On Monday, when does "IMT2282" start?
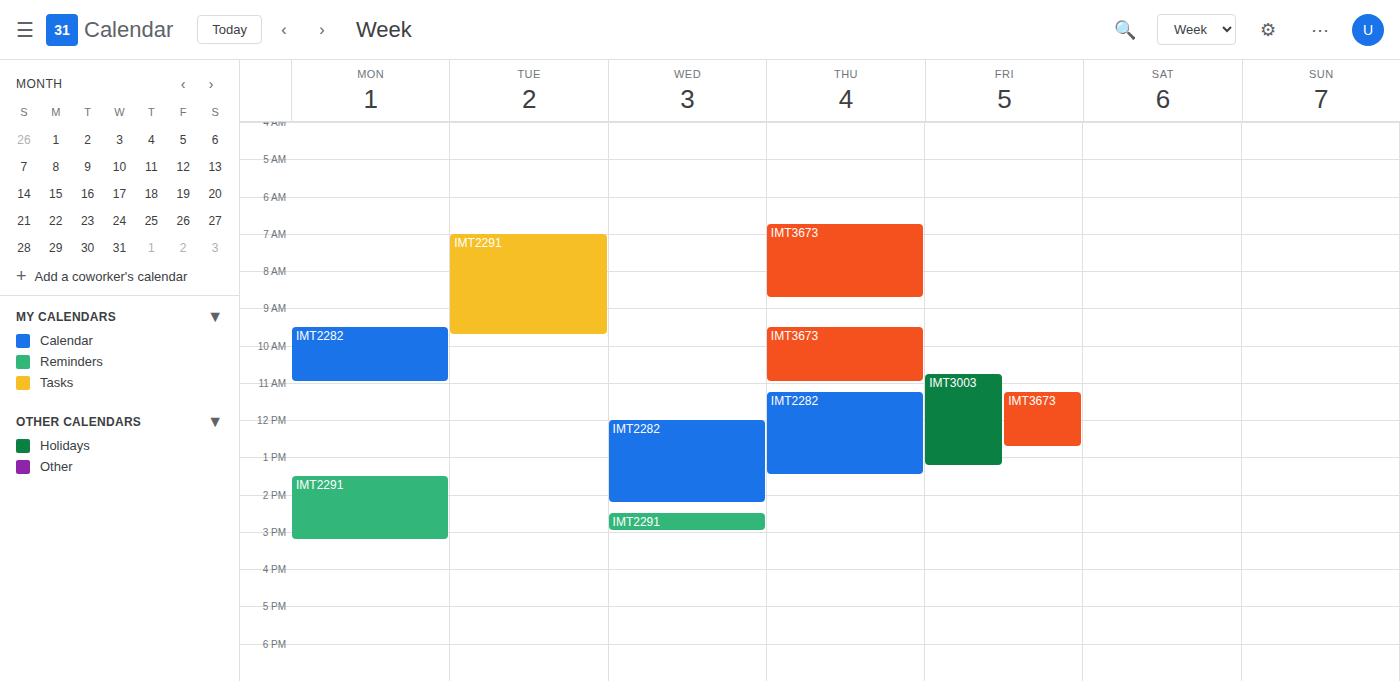
9:30 AM